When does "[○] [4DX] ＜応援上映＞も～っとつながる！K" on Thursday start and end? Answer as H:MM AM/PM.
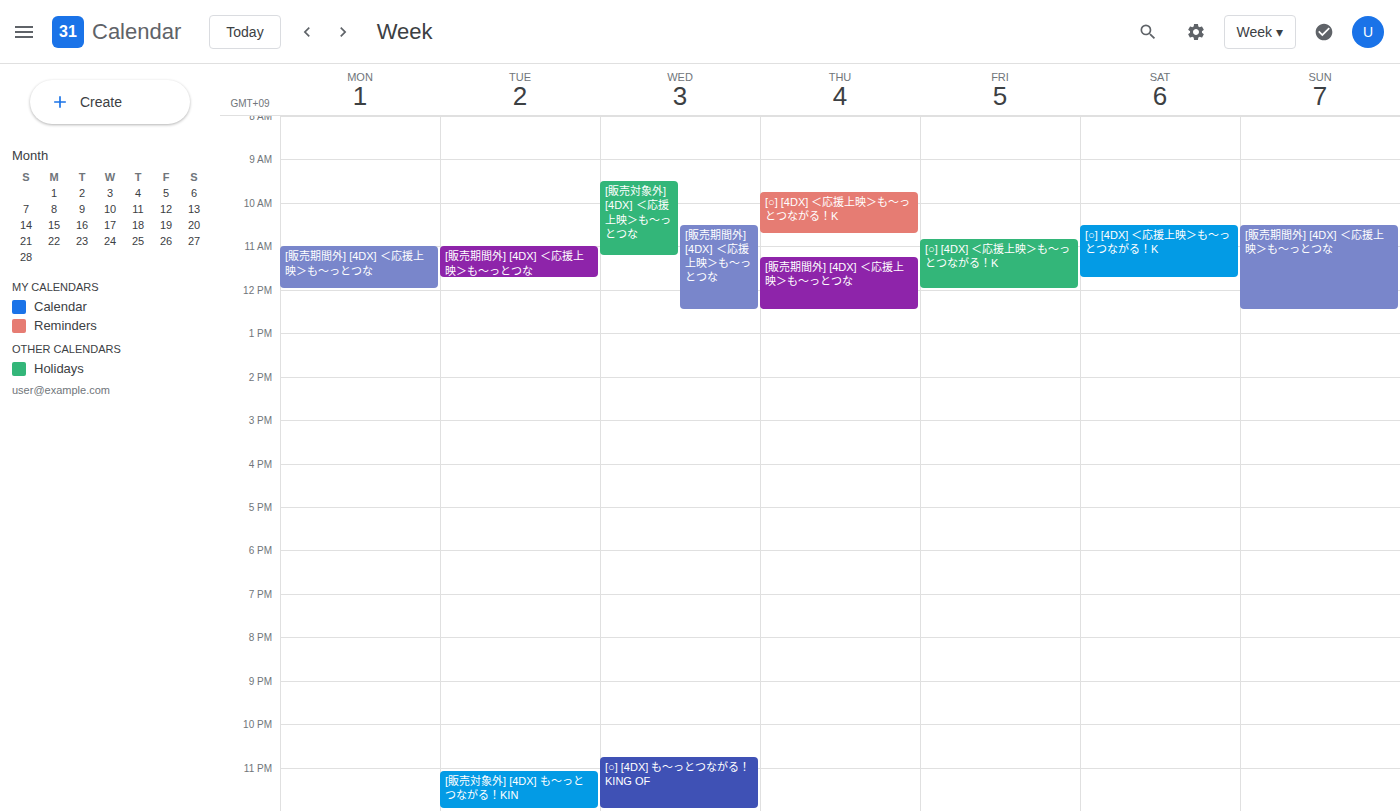
9:45 AM to 10:45 AM